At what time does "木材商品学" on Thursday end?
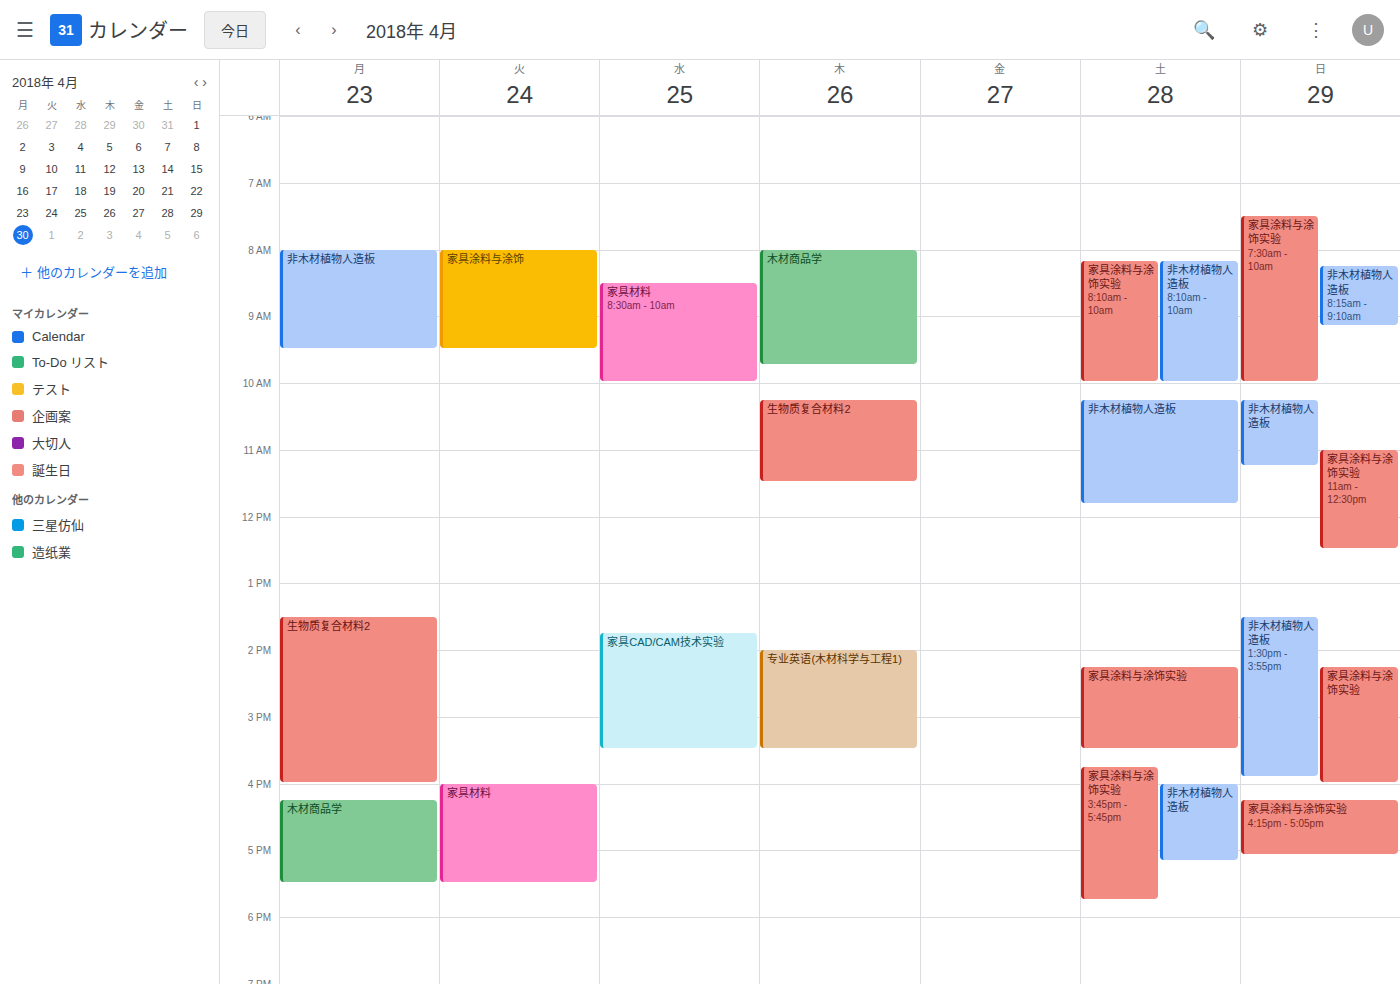
09:45